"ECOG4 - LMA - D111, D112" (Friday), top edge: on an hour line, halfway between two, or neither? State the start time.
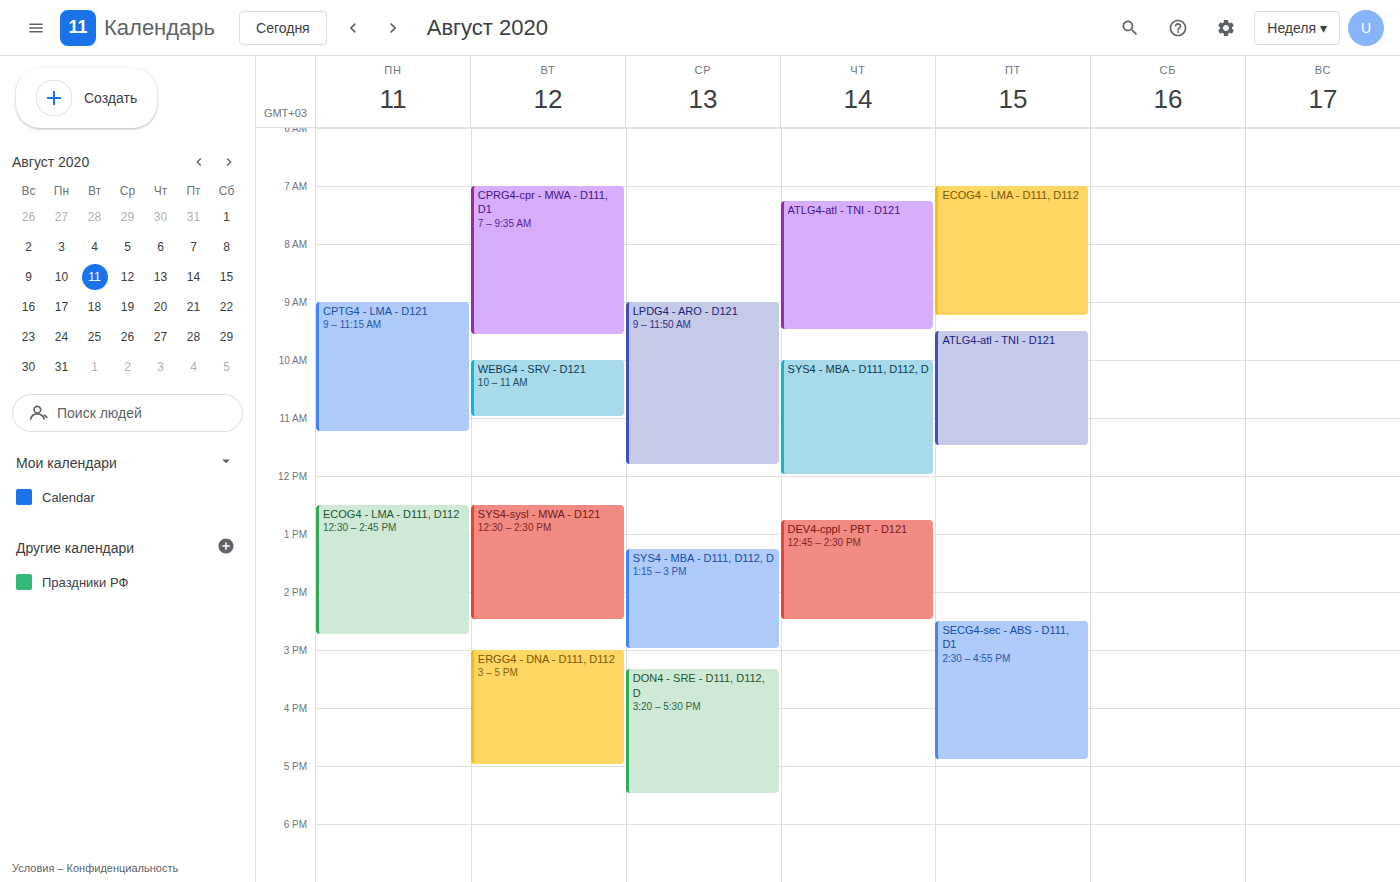
7:00 AM -- exactly on the 7 AM line.